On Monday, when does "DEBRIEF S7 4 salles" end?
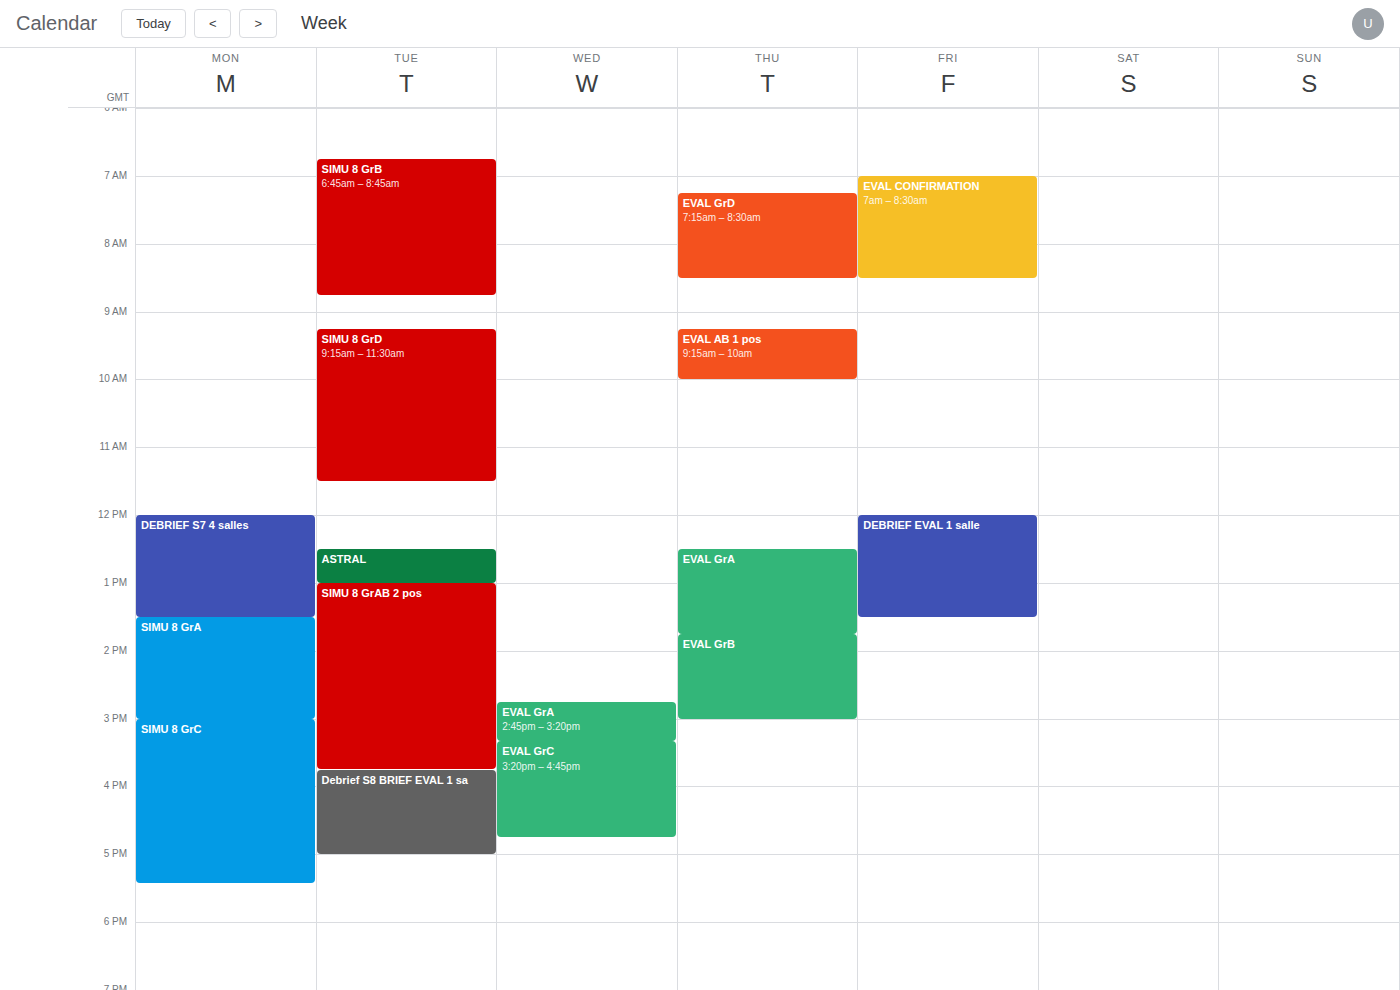
13:30